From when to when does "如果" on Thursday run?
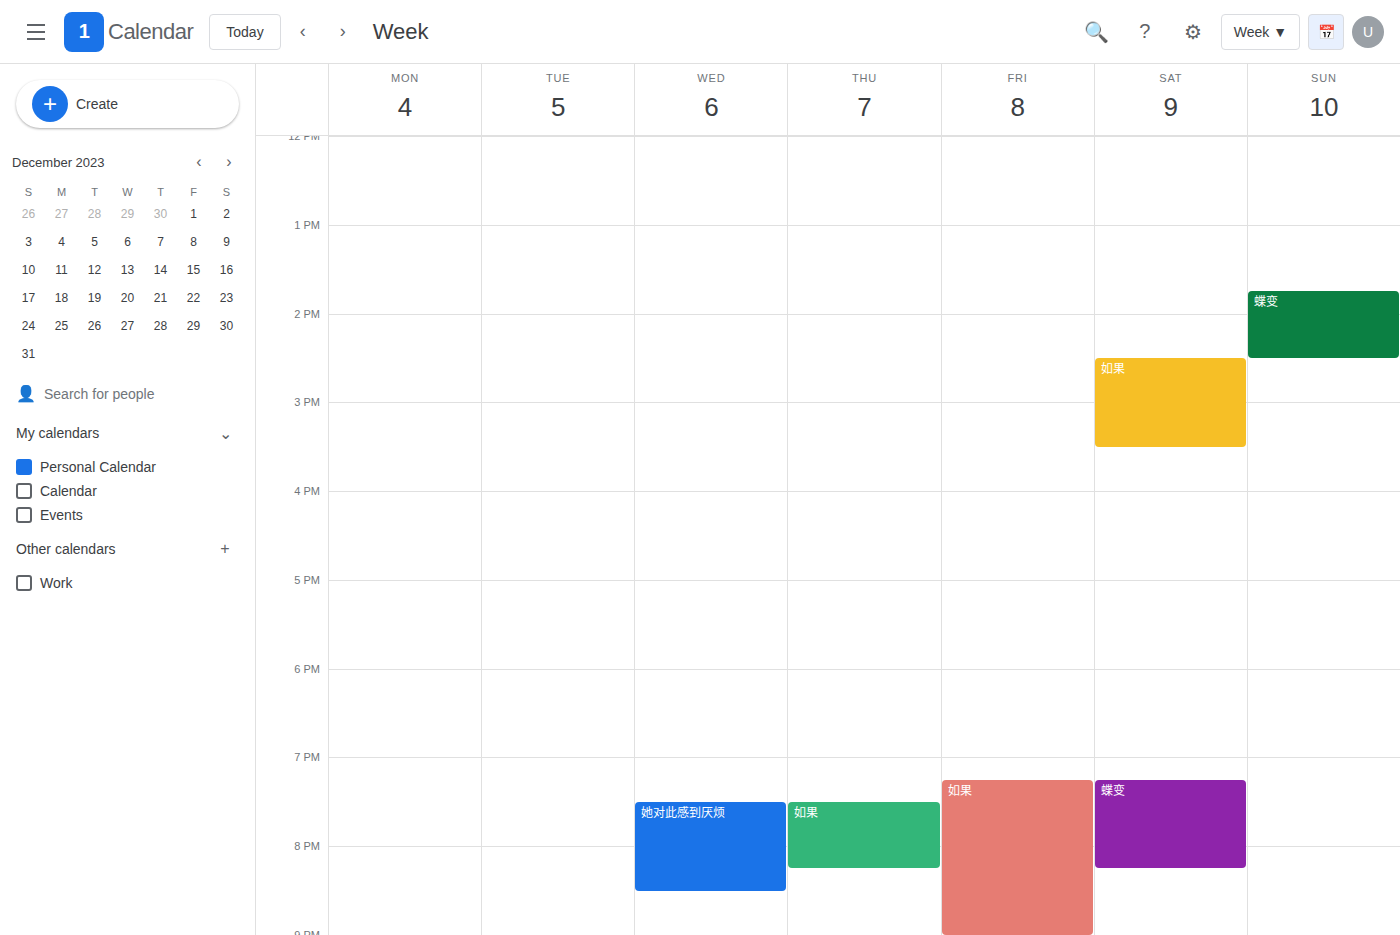
7:30 PM to 8:15 PM